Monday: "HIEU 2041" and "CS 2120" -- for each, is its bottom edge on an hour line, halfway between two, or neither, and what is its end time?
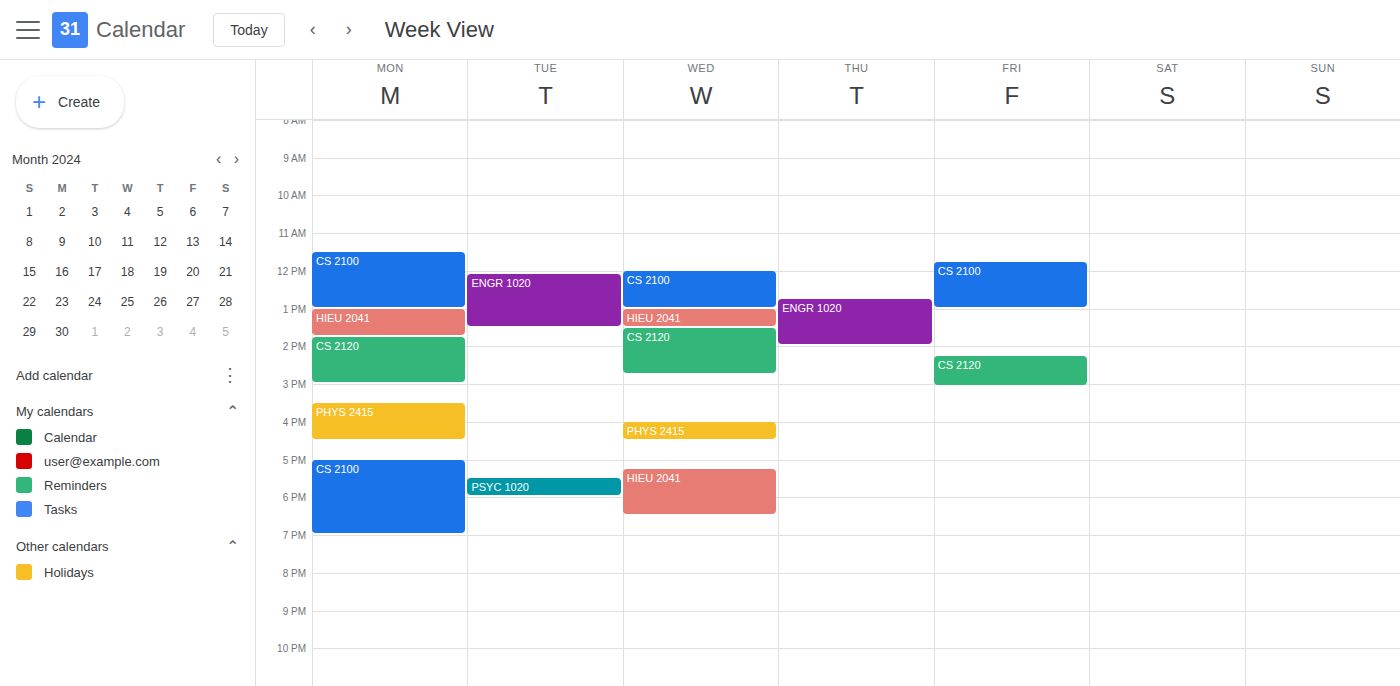
"HIEU 2041": 1:45 PM, neither: three quarters of the way from the 1 PM line to the 2 PM line. "CS 2120": 3:00 PM, exactly on the 3 PM line.